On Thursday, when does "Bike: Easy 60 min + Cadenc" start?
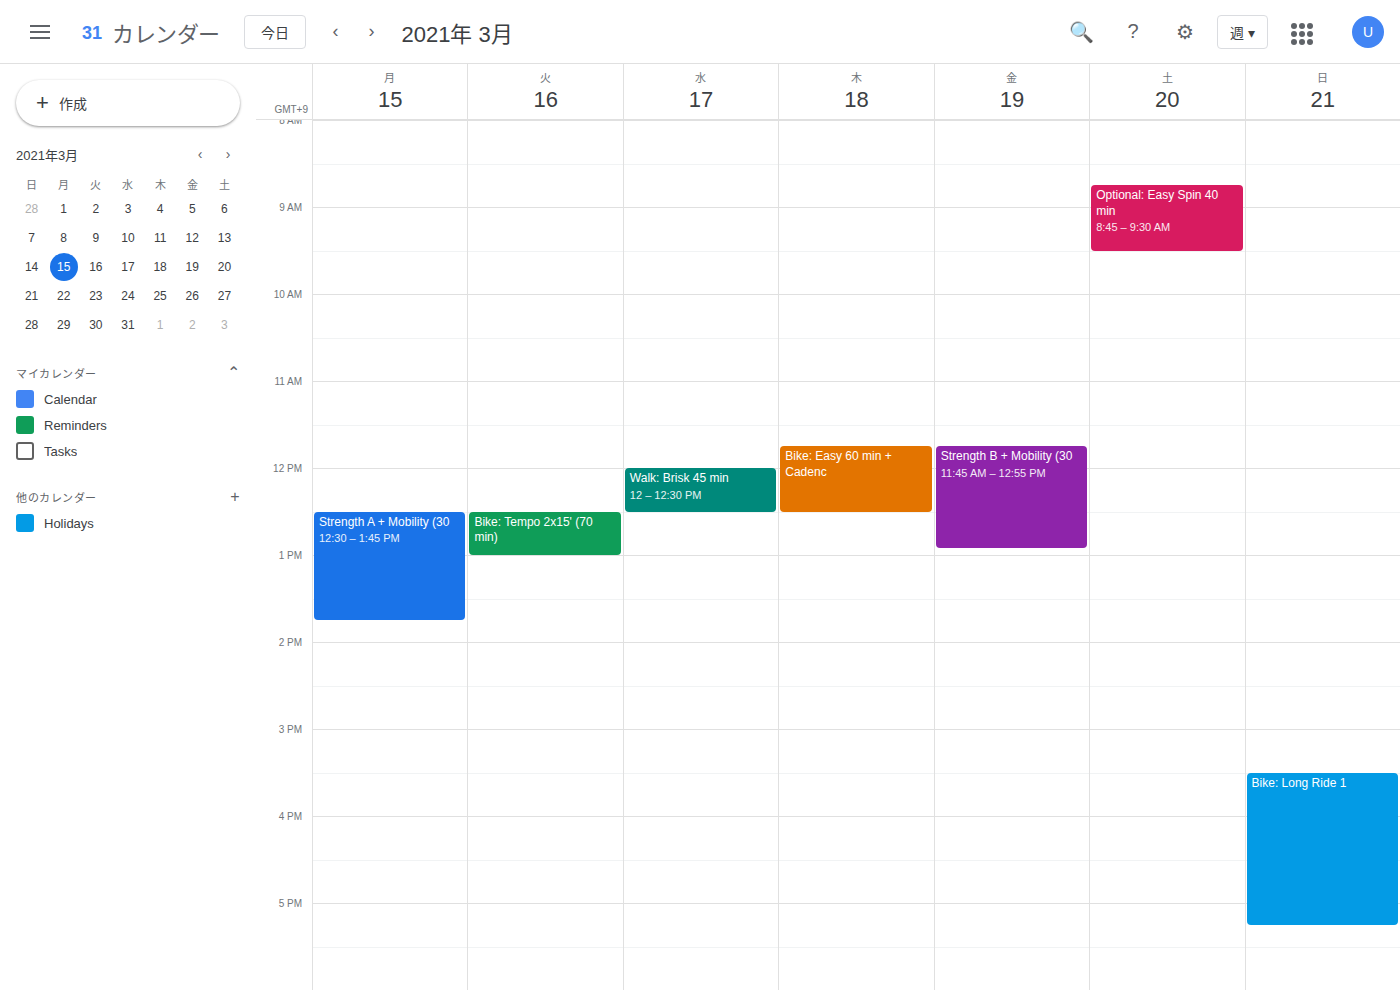
11:45